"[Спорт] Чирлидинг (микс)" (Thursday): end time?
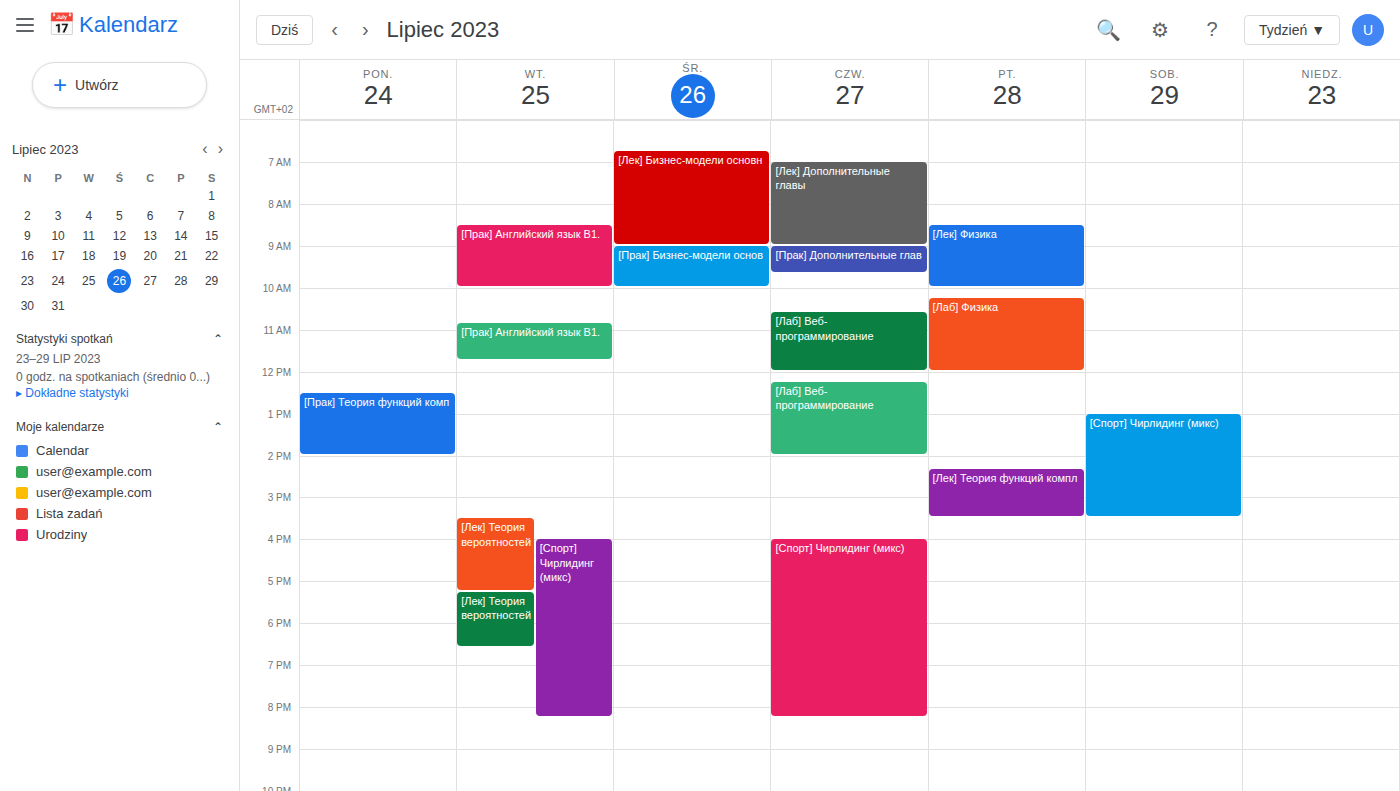
8:15 PM